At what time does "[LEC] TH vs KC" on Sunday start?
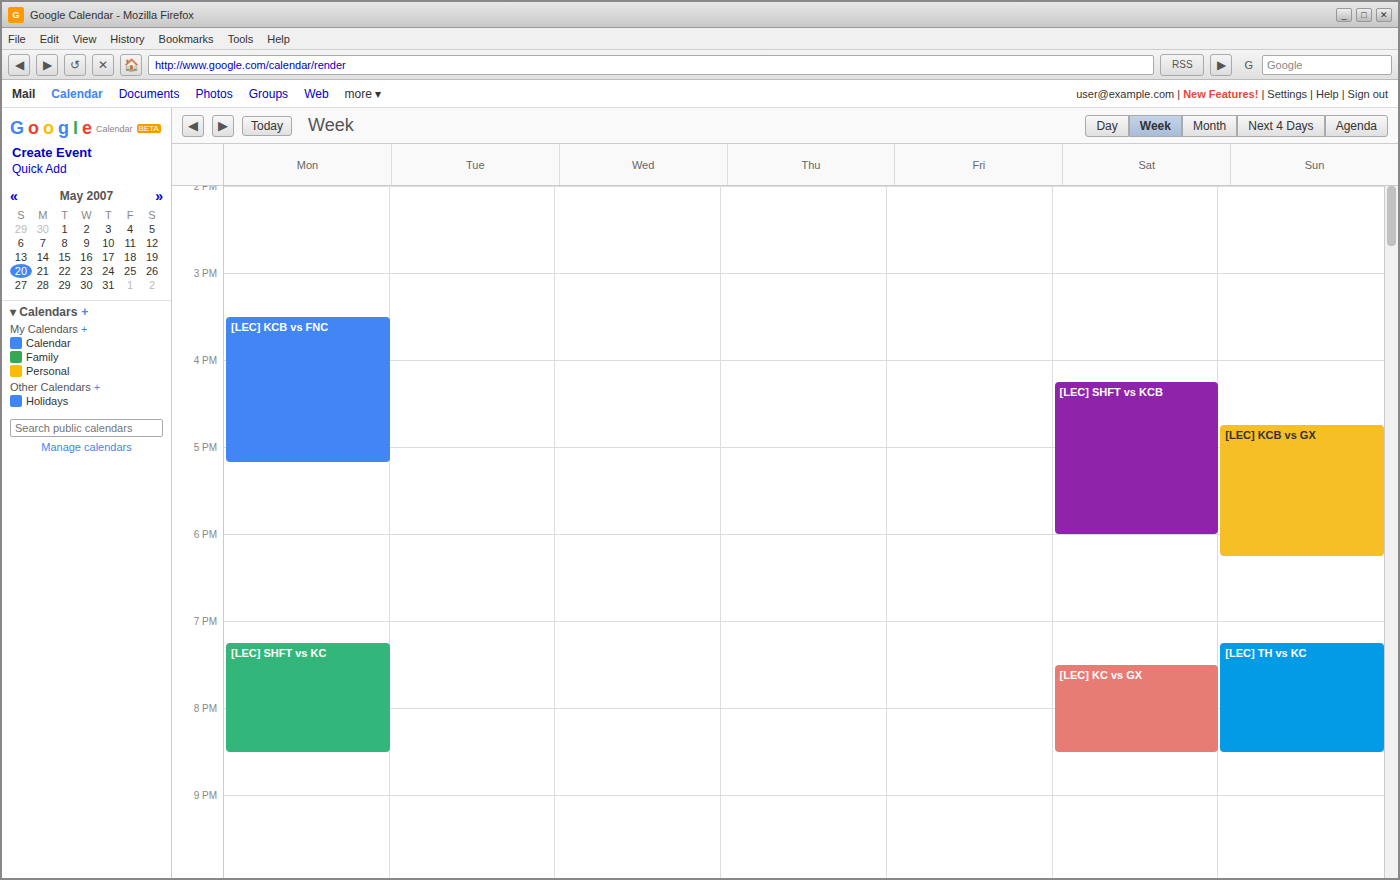
19:15